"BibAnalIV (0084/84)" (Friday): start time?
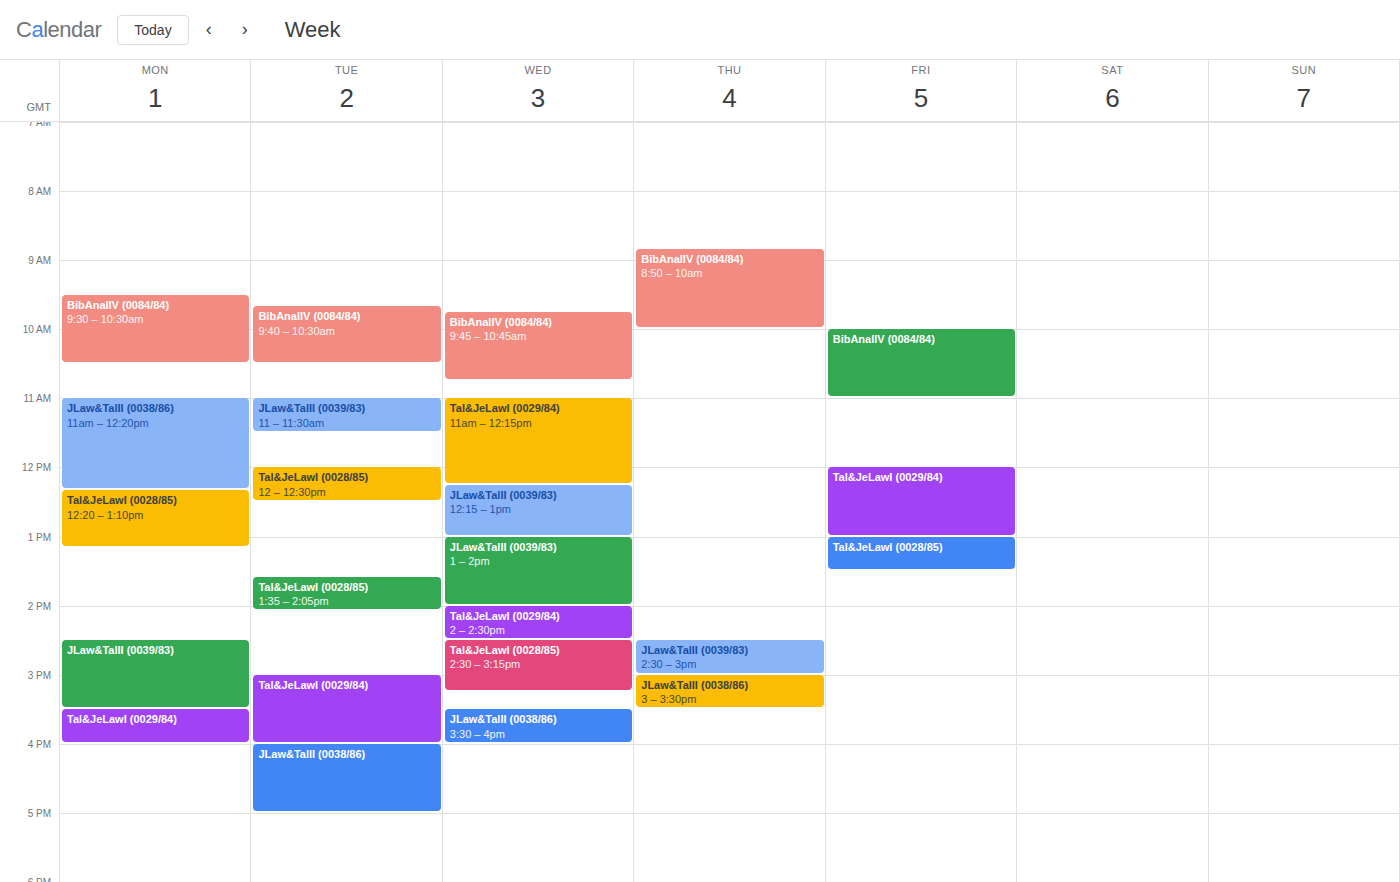
10:00 AM